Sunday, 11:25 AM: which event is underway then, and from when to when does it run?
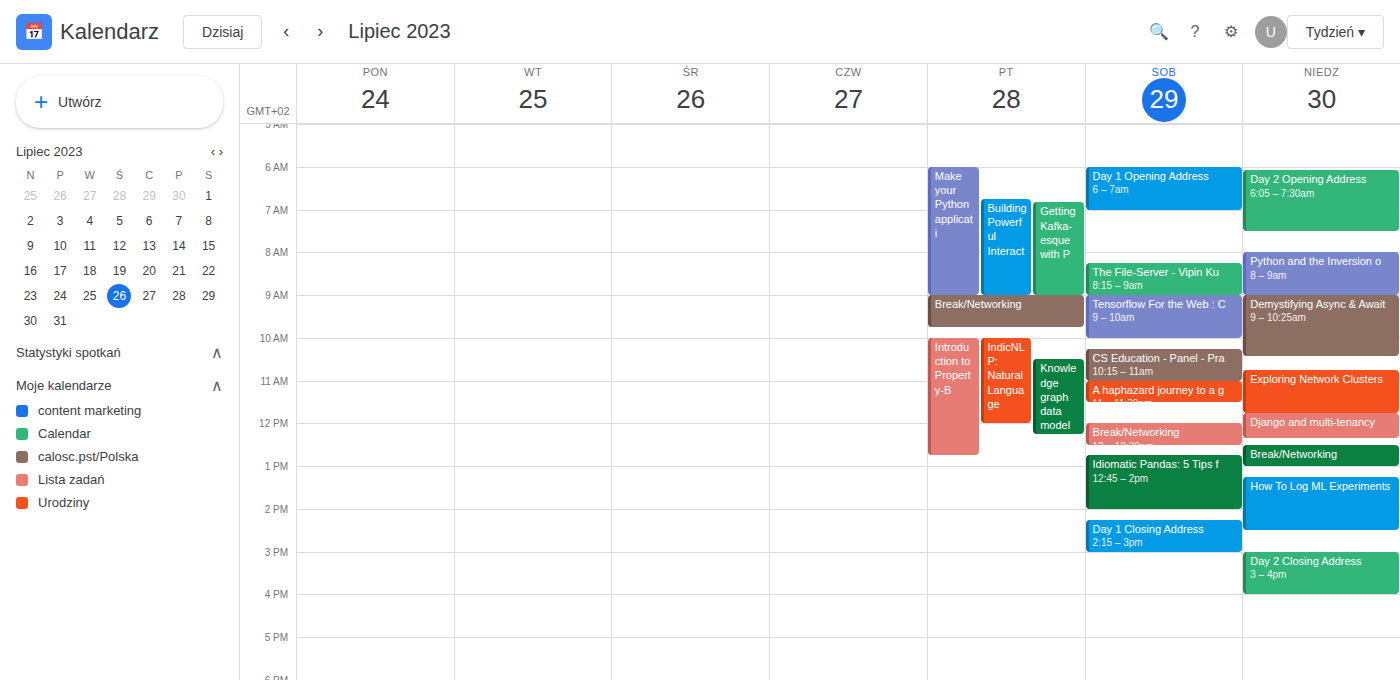
"Exploring Network Clusters", 10:45 AM to 11:45 AM